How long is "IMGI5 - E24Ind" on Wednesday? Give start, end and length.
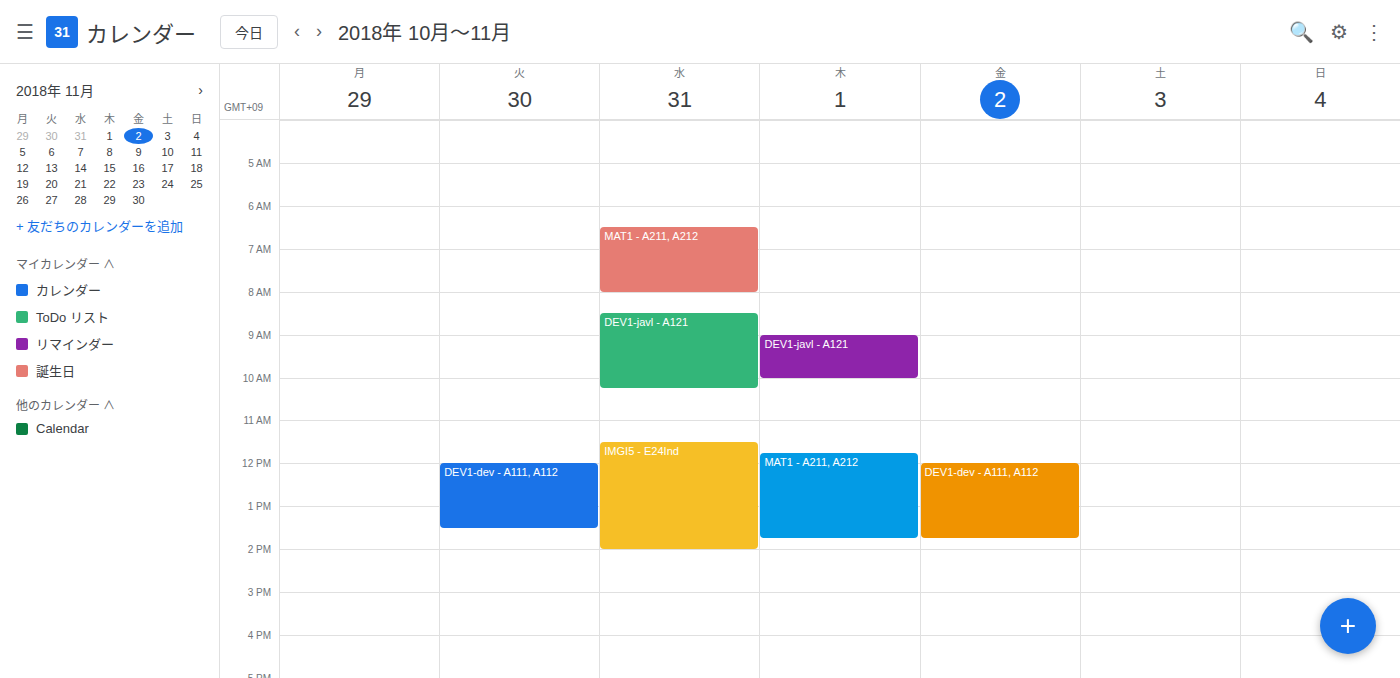
11:30 AM to 2:00 PM, 2 hours 30 minutes